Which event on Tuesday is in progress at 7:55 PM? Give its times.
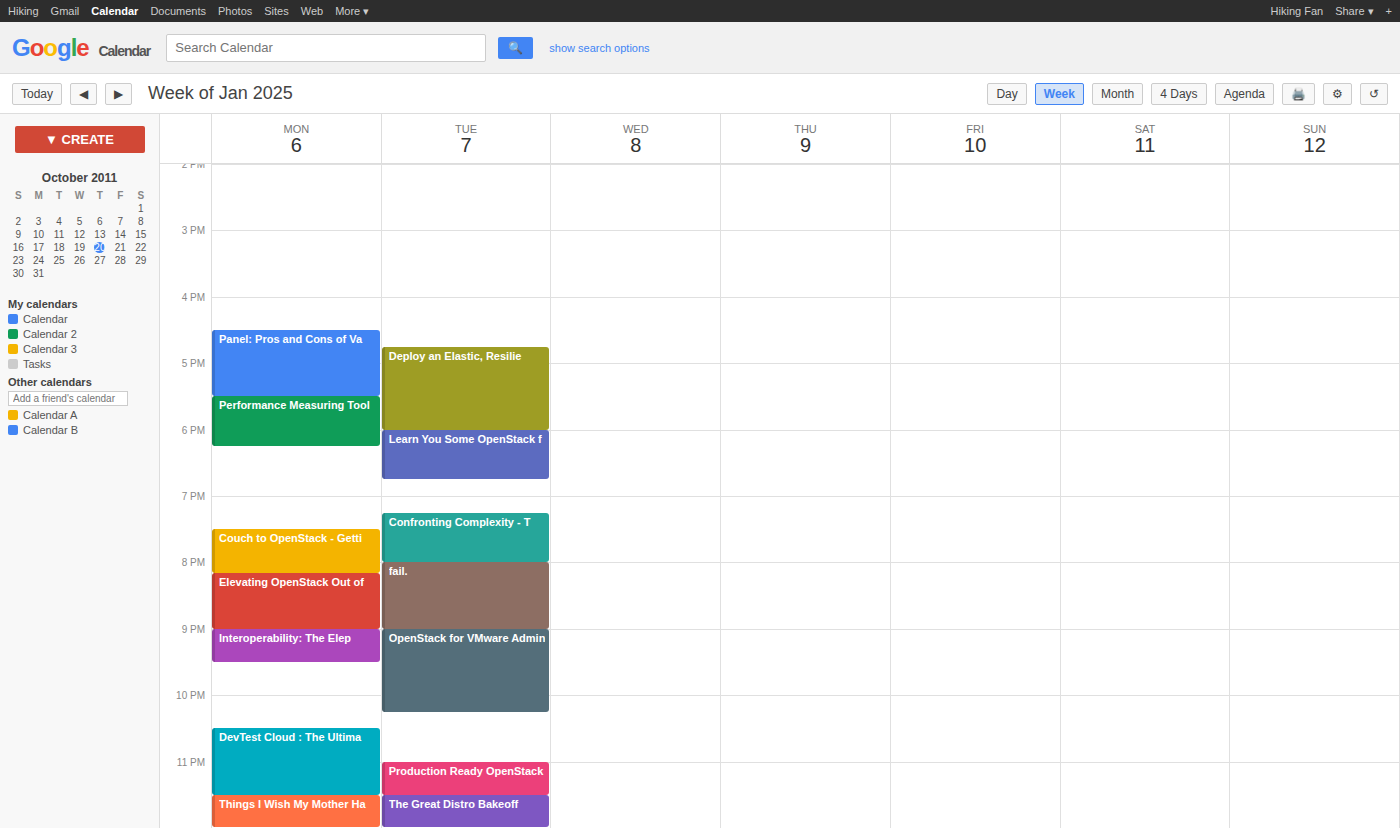
"Confronting Complexity - T", 7:15 PM to 8:00 PM